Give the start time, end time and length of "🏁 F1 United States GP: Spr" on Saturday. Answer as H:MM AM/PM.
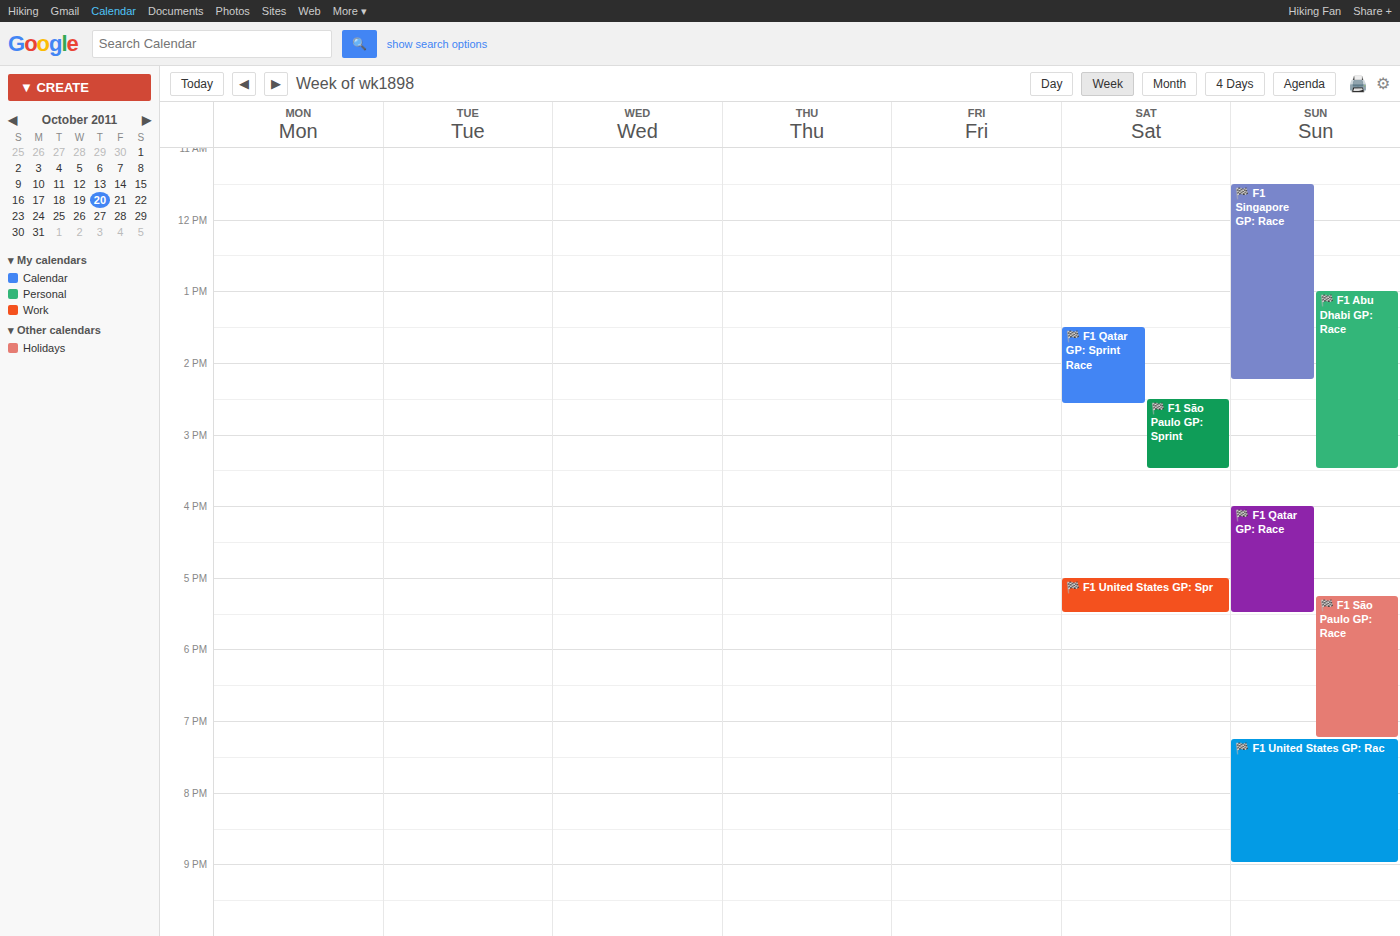
5:00 PM to 5:30 PM, 30 minutes